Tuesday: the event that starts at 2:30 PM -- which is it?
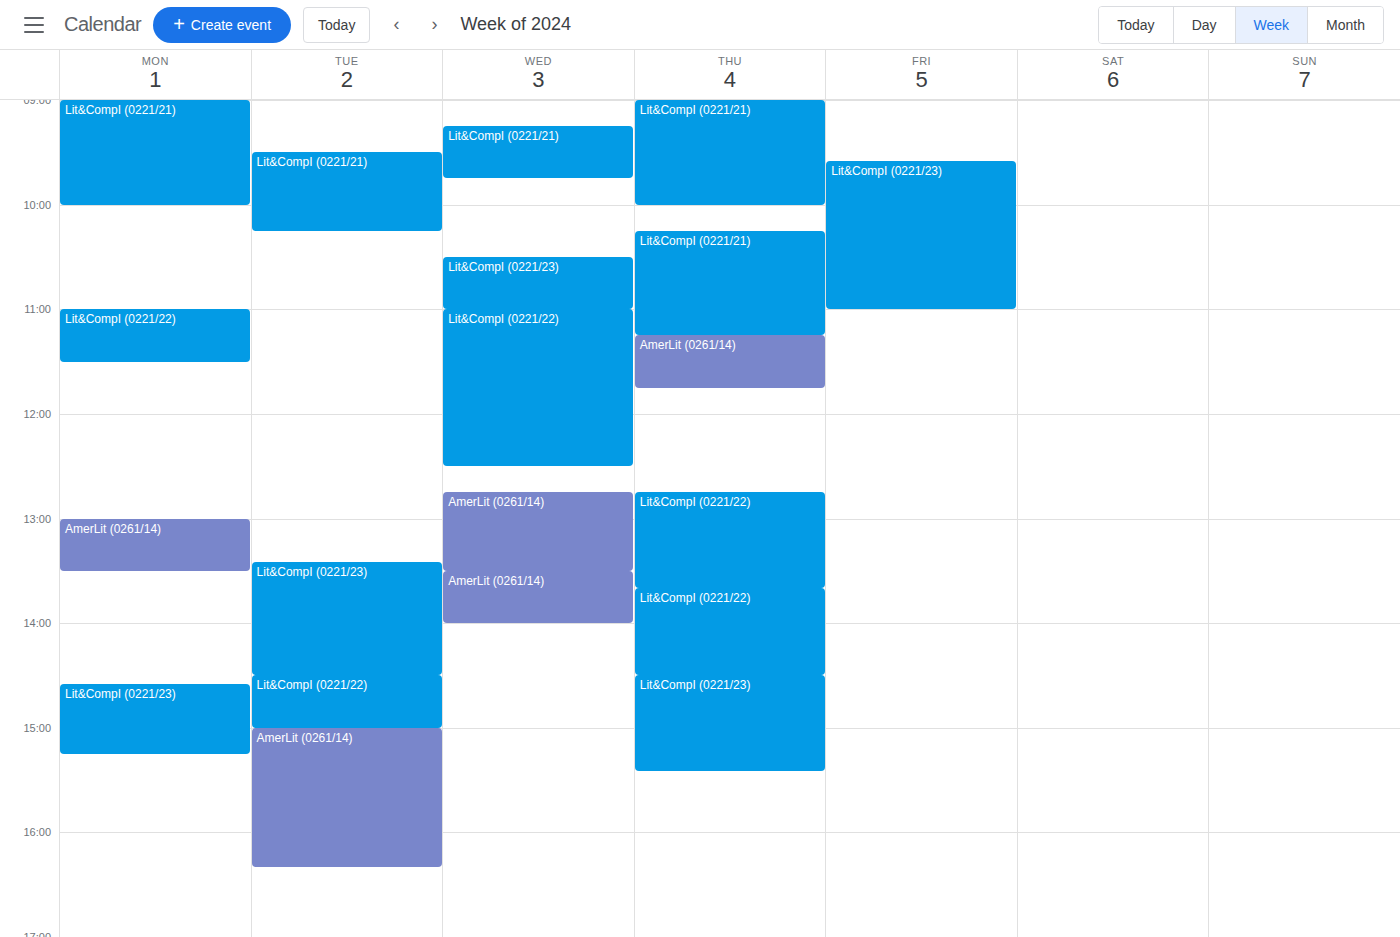
"Lit&CompI (0221/22)"